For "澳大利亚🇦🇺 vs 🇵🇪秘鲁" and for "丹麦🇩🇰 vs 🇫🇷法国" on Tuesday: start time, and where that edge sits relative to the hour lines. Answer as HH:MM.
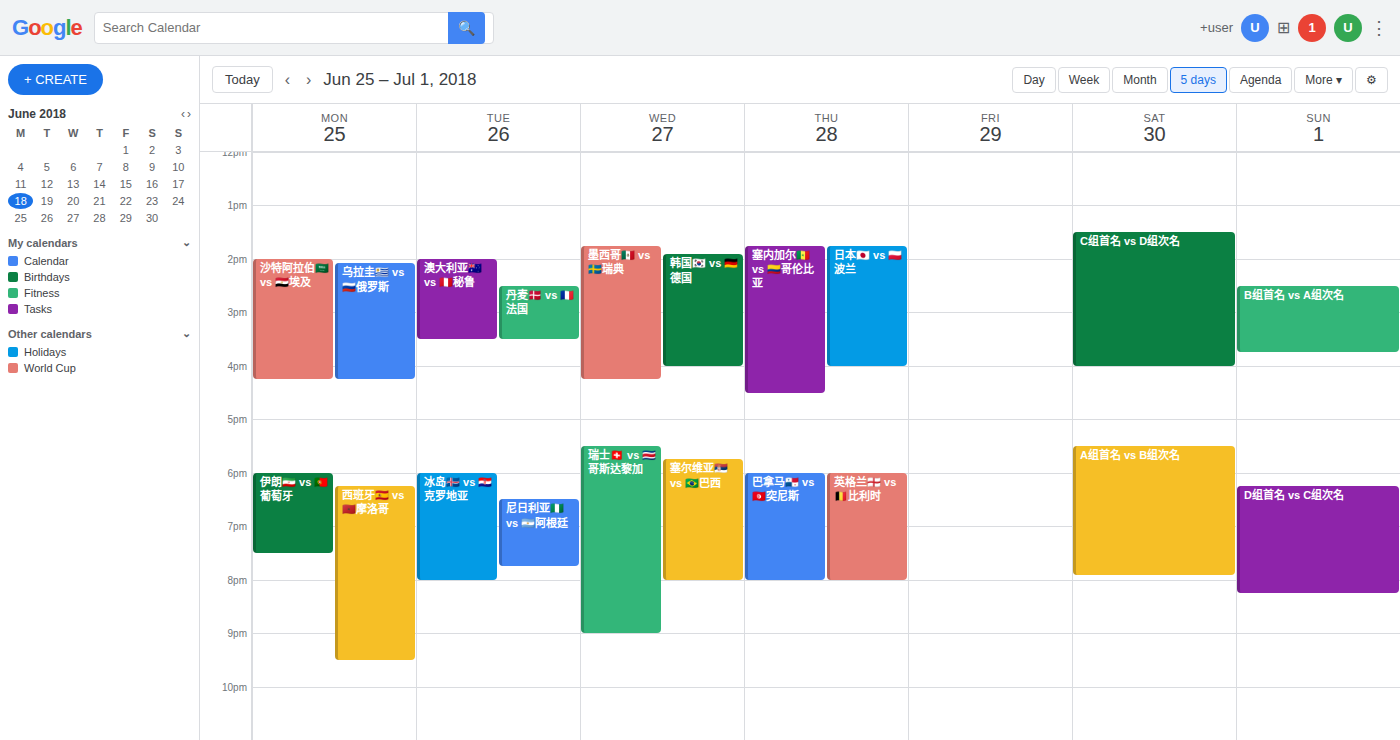
"澳大利亚🇦🇺 vs 🇵🇪秘鲁": 14:00, exactly on the 14:00 line. "丹麦🇩🇰 vs 🇫🇷法国": 14:30, halfway between the 14:00 and 15:00 lines.